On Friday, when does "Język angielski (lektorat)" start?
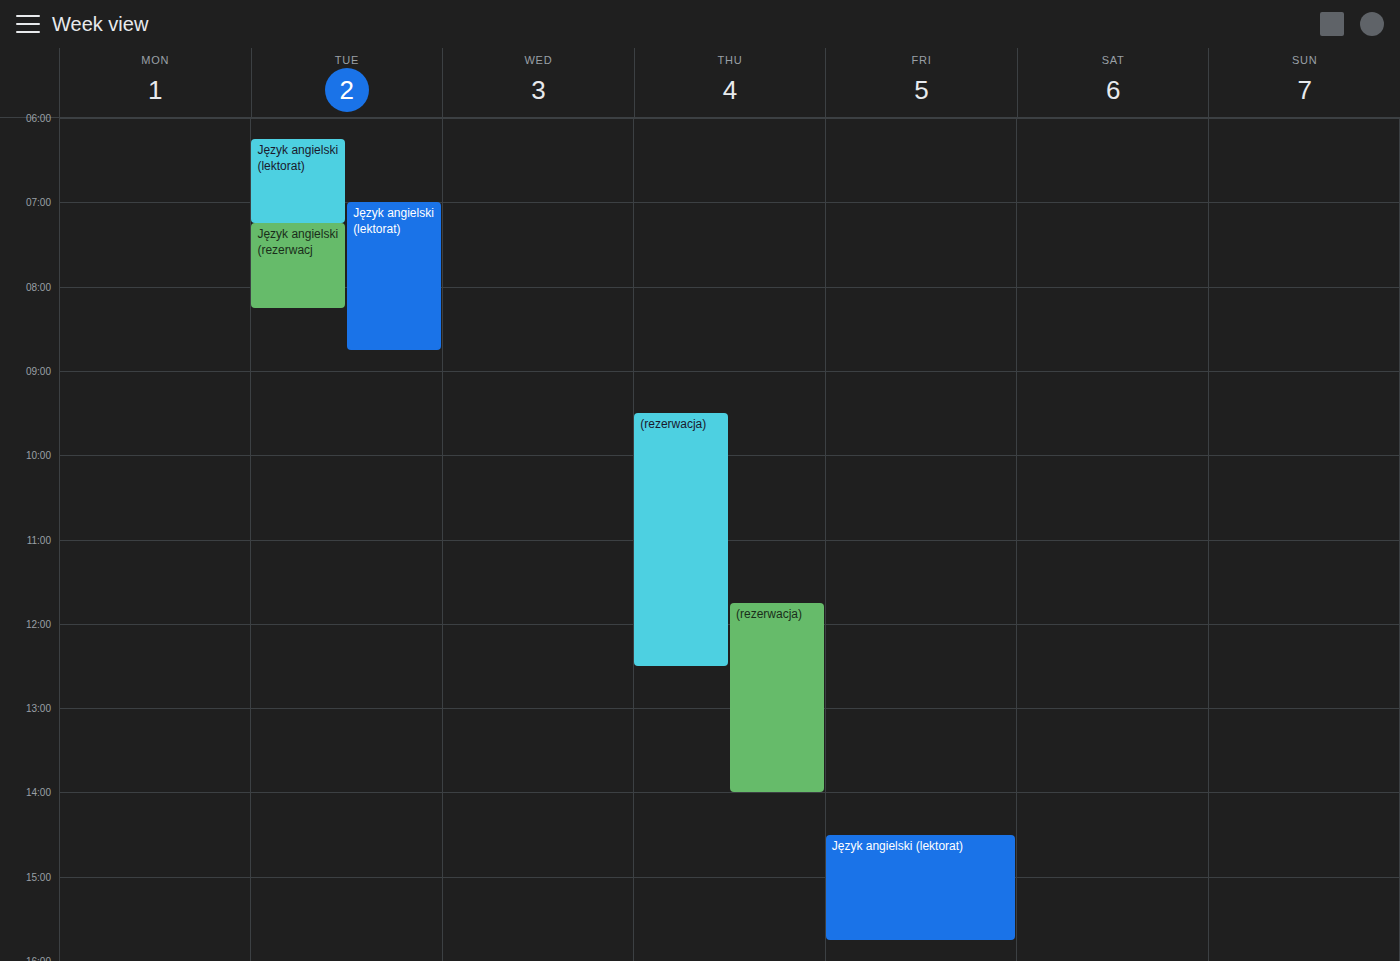
14:30